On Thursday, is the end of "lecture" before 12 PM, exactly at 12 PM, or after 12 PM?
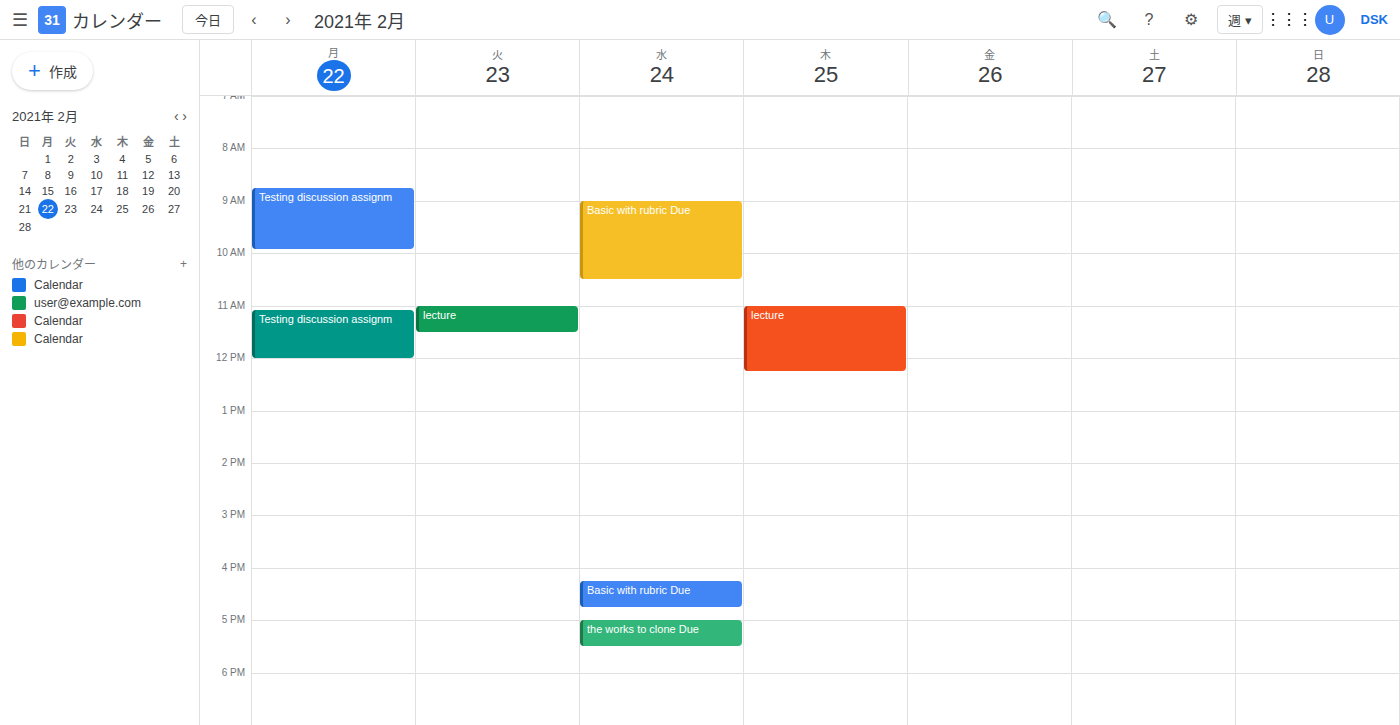
12:15 PM -- after 12 PM, 15 minutes below the 12 PM line.